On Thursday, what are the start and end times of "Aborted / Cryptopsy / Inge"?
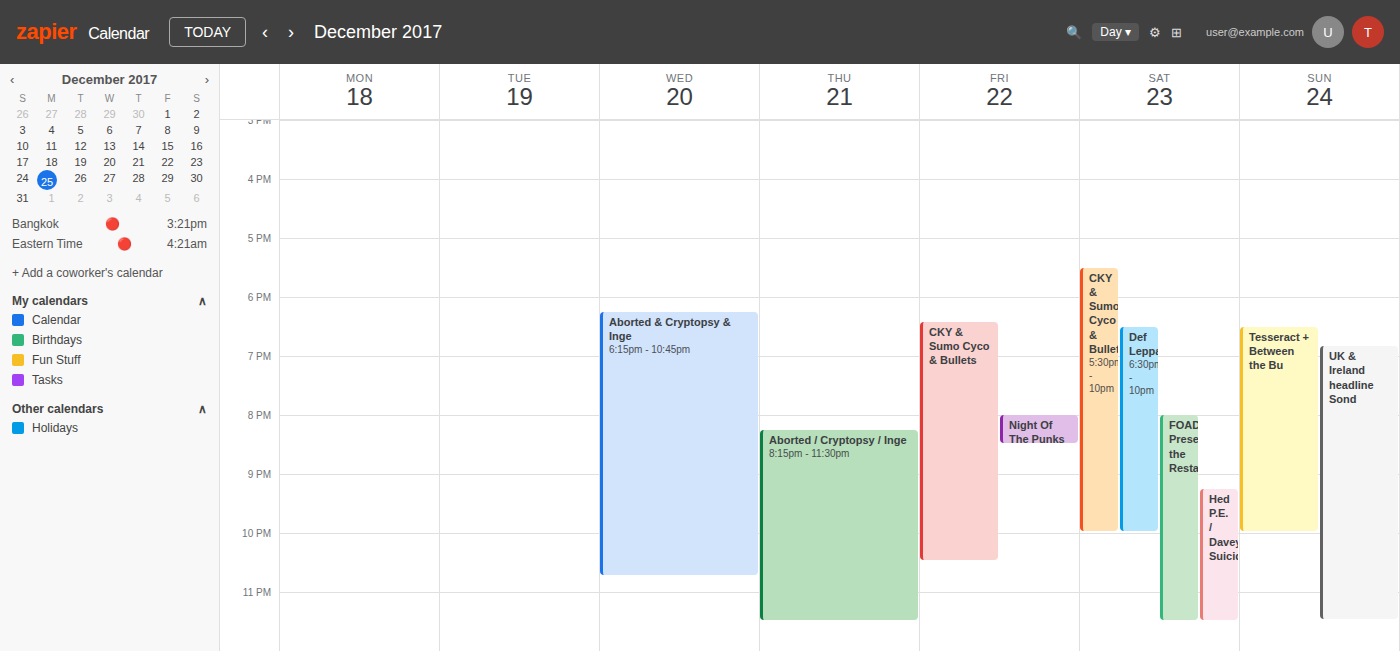
8:15 PM to 11:30 PM